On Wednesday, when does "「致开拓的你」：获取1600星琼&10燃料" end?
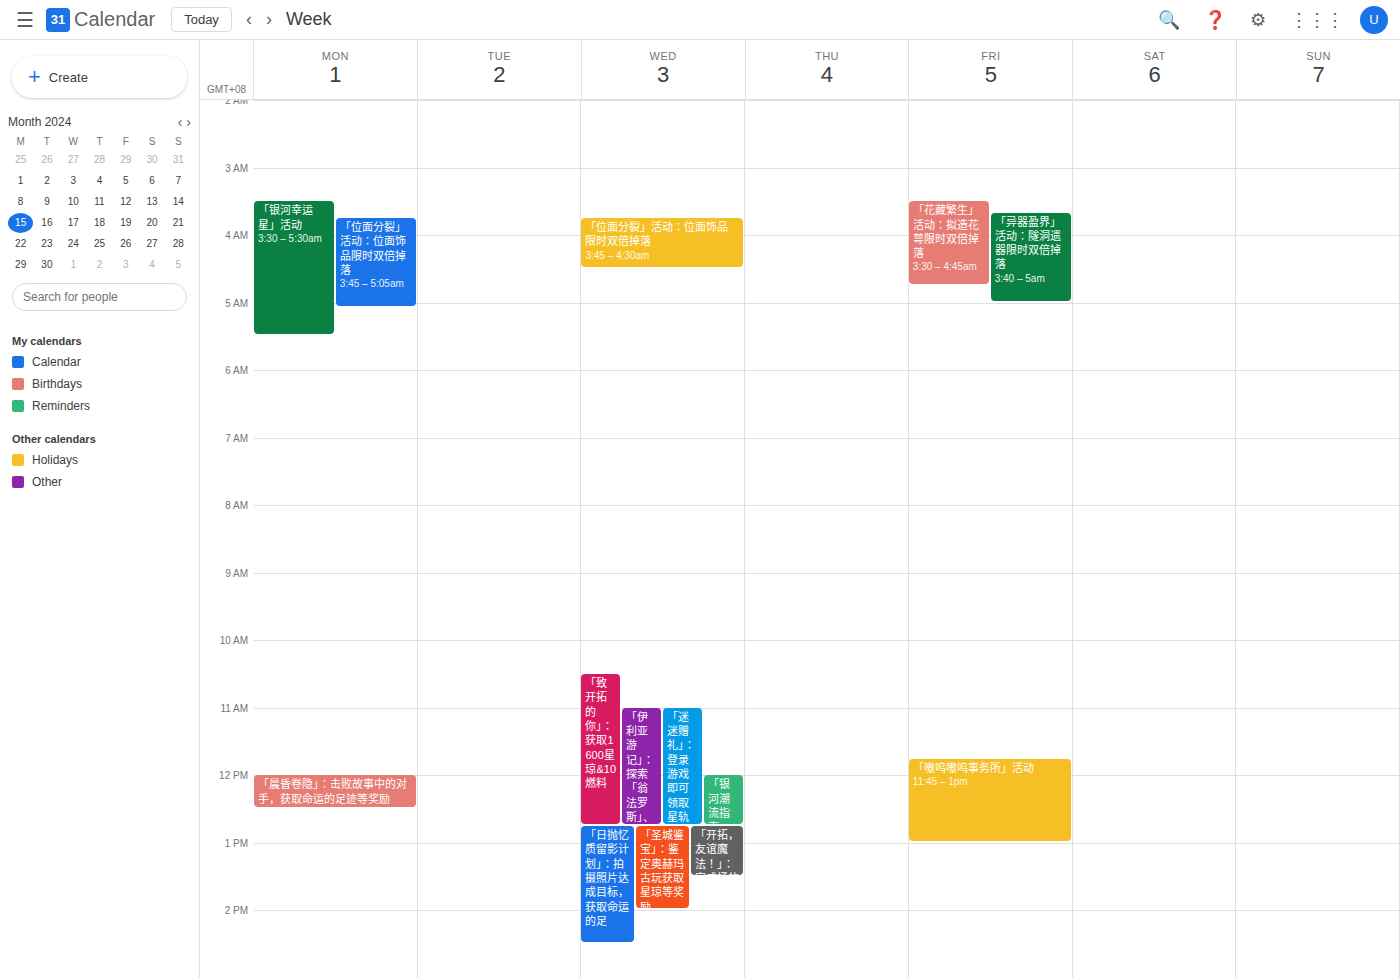
12:45